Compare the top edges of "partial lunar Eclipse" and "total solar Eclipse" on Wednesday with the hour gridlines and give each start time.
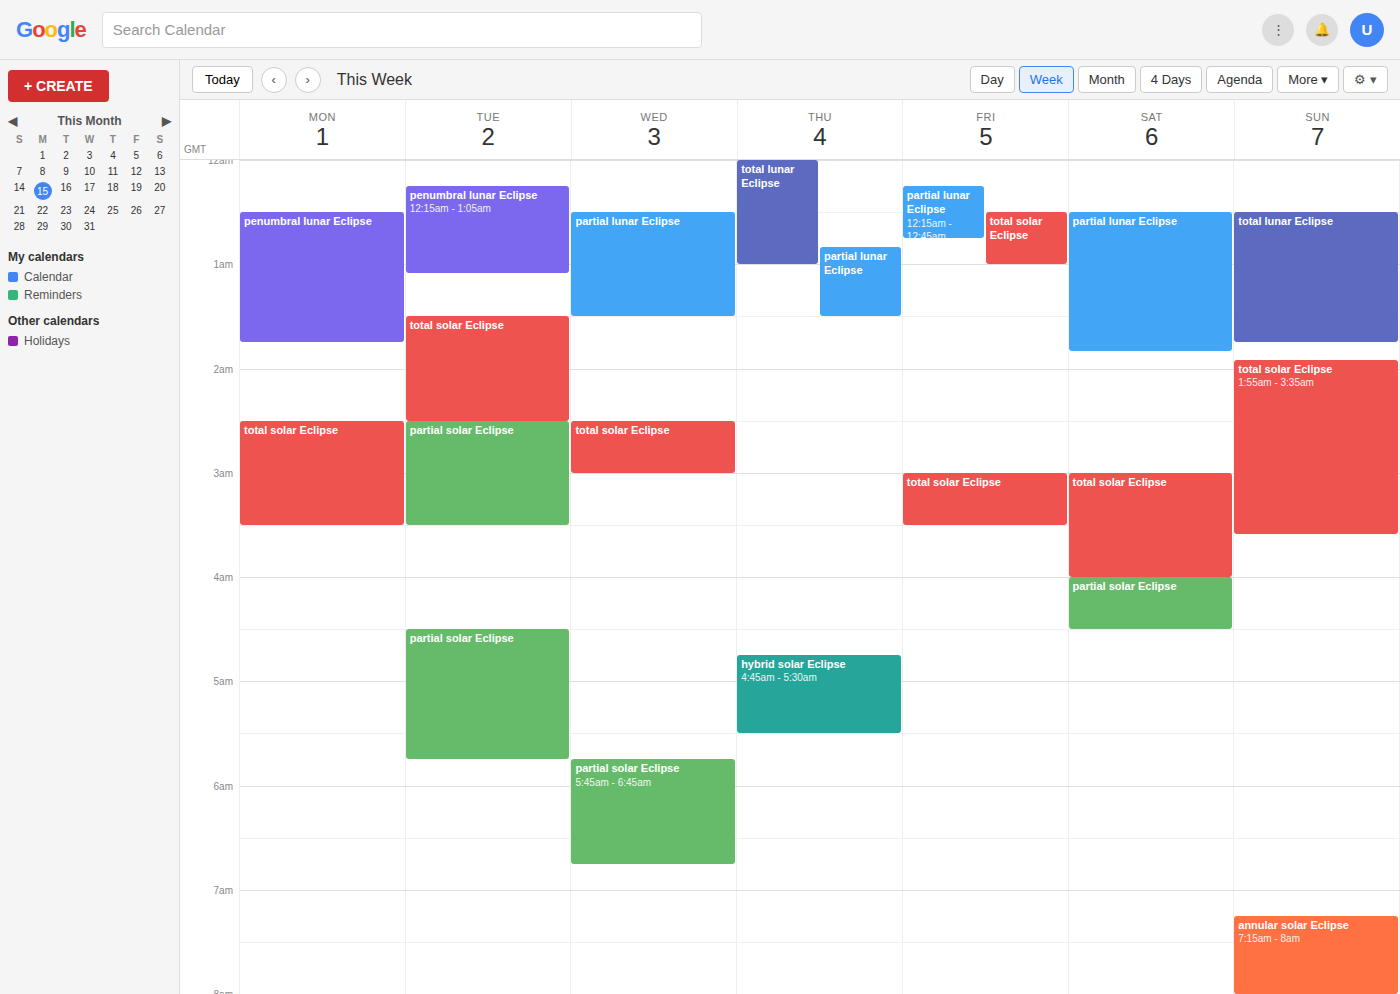
"partial lunar Eclipse": 12:30 AM, halfway between the 12 AM and 1 AM lines. "total solar Eclipse": 2:30 AM, halfway between the 2 AM and 3 AM lines.